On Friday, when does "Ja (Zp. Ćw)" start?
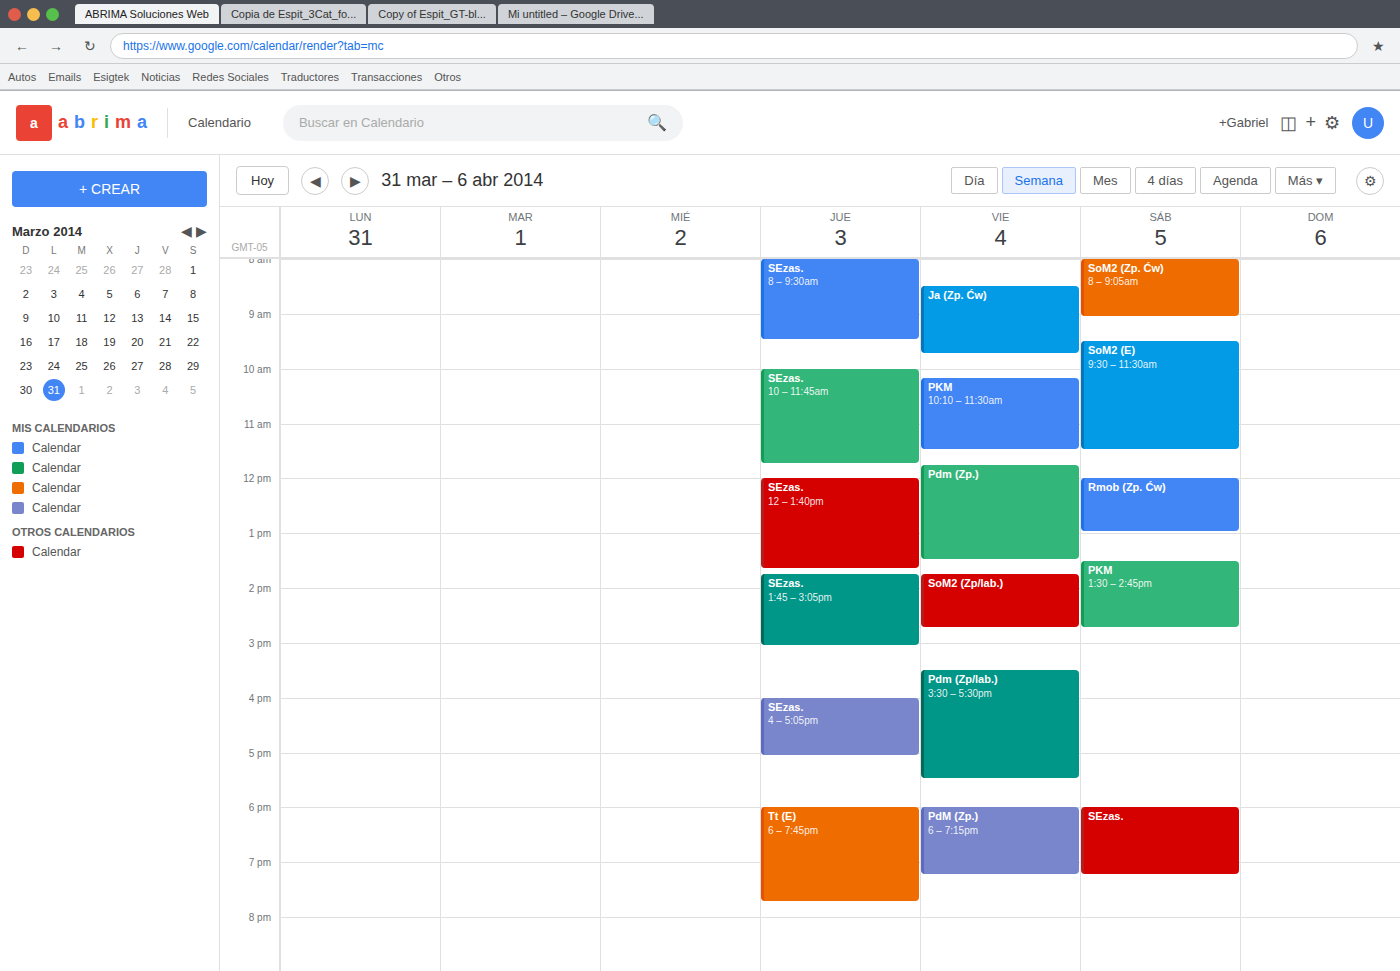
8:30 AM